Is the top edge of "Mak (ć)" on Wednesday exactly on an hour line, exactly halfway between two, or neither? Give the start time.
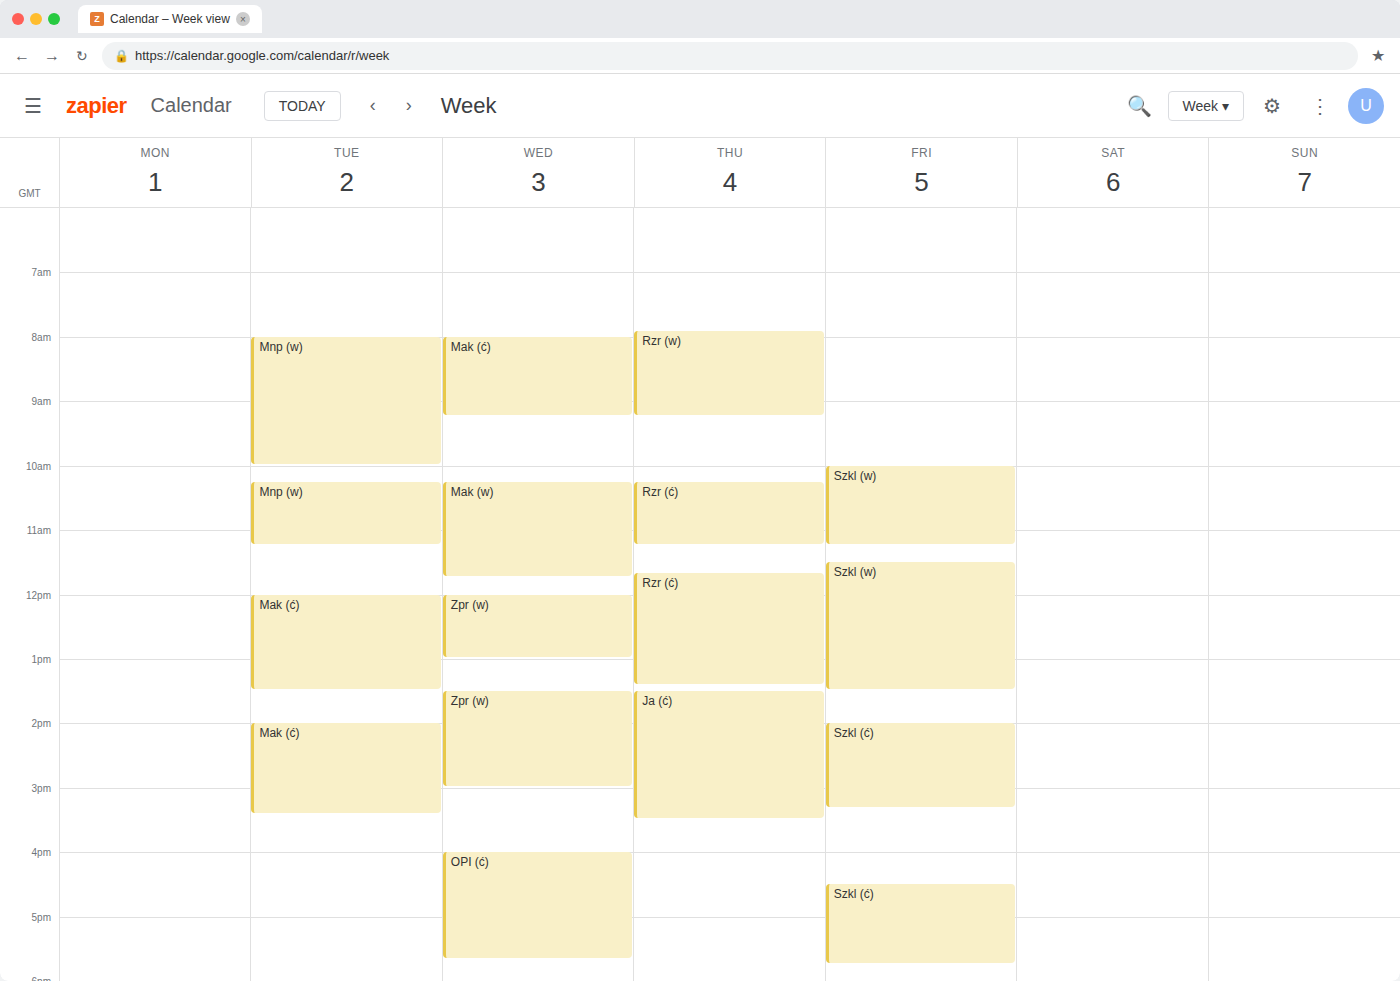
8:00 AM -- exactly on the 8 AM line.